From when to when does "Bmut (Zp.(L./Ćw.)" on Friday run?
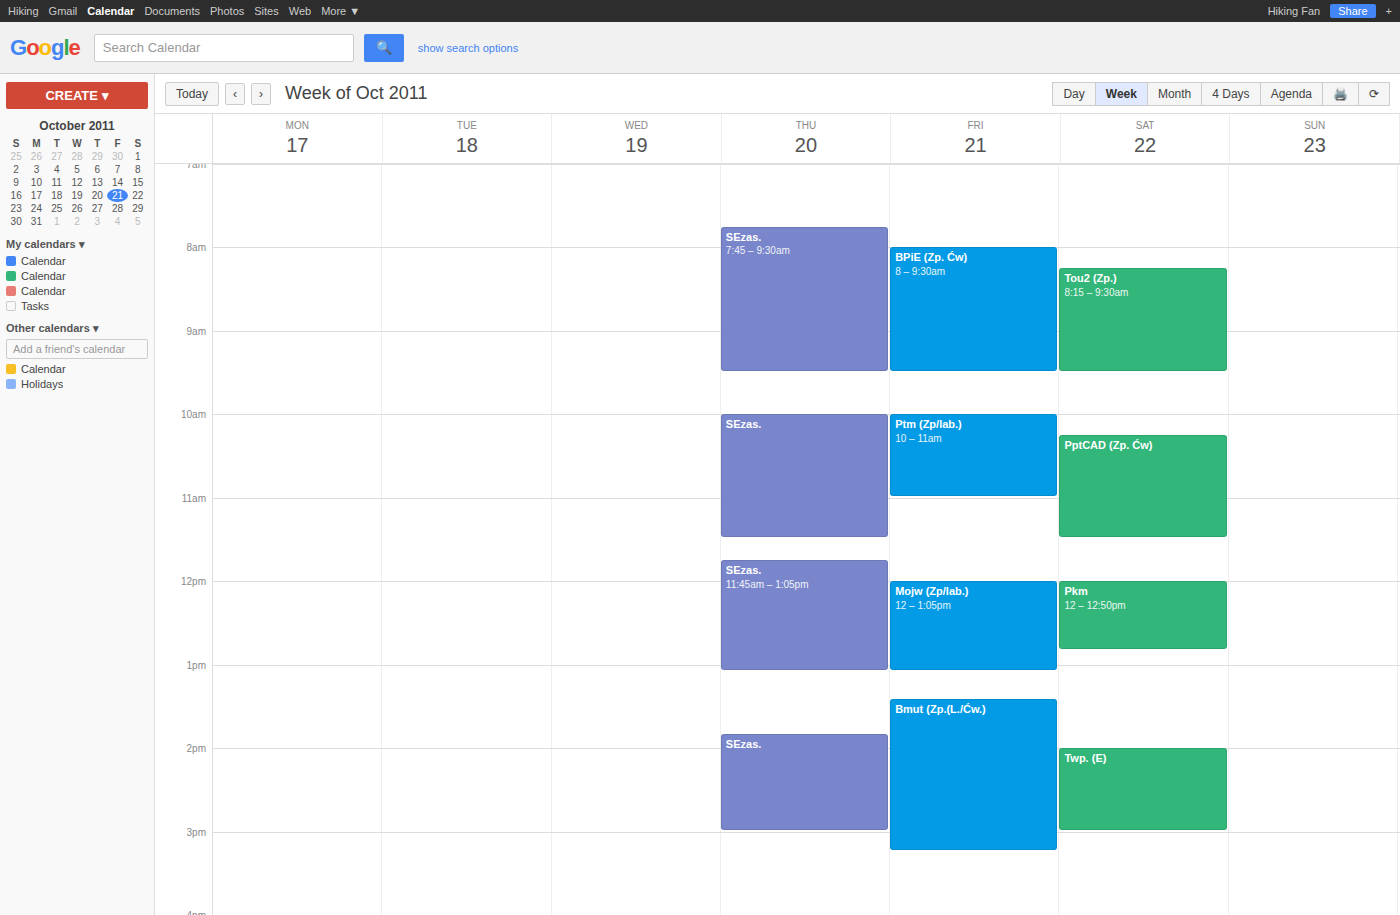
1:25 PM to 3:15 PM